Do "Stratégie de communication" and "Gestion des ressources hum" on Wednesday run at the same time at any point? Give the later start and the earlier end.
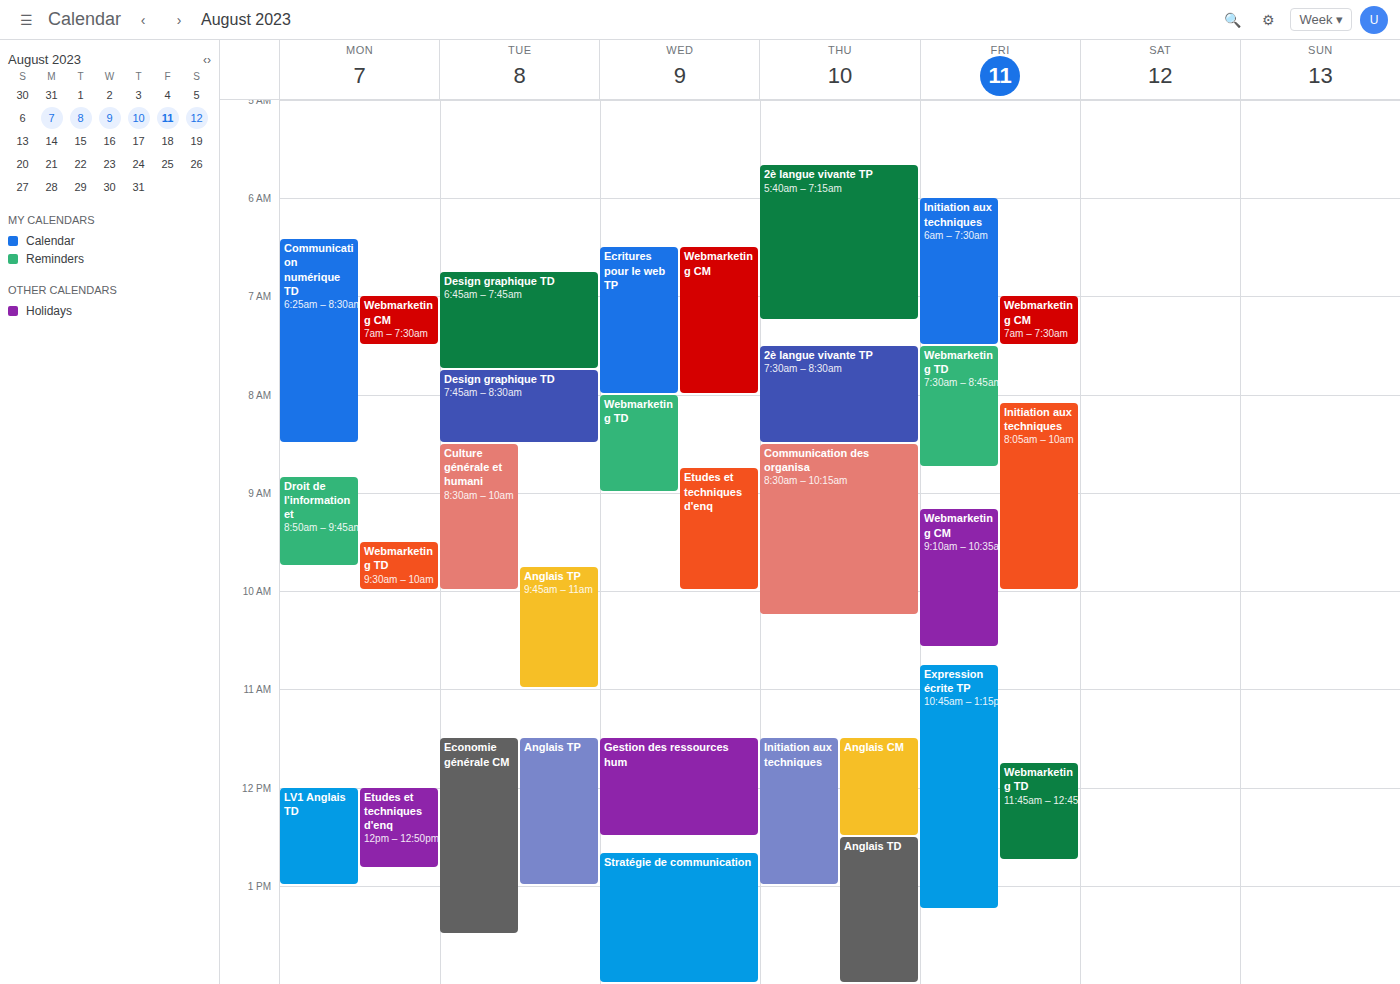
"Gestion des ressources hum" ends at 12:30 PM and "Stratégie de communication" starts at 12:40 PM -- no overlap.